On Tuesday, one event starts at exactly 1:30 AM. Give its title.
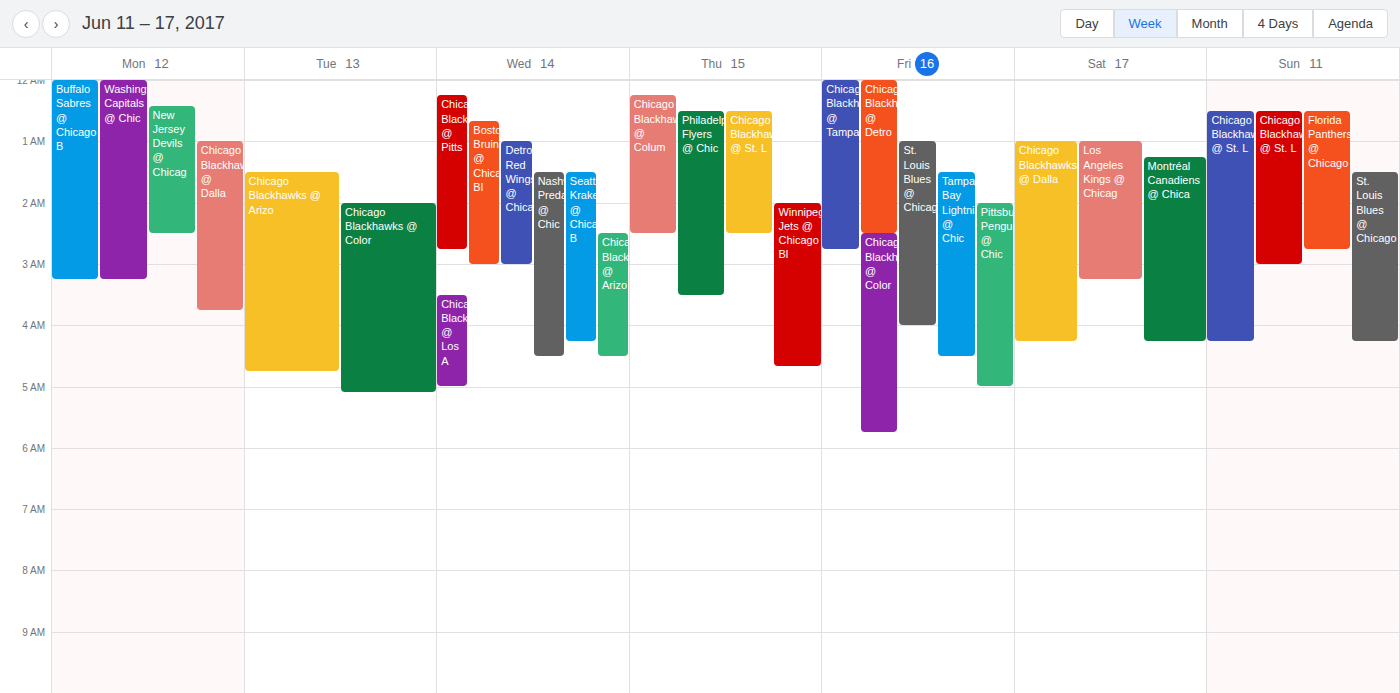
"Chicago Blackhawks @ Arizo"